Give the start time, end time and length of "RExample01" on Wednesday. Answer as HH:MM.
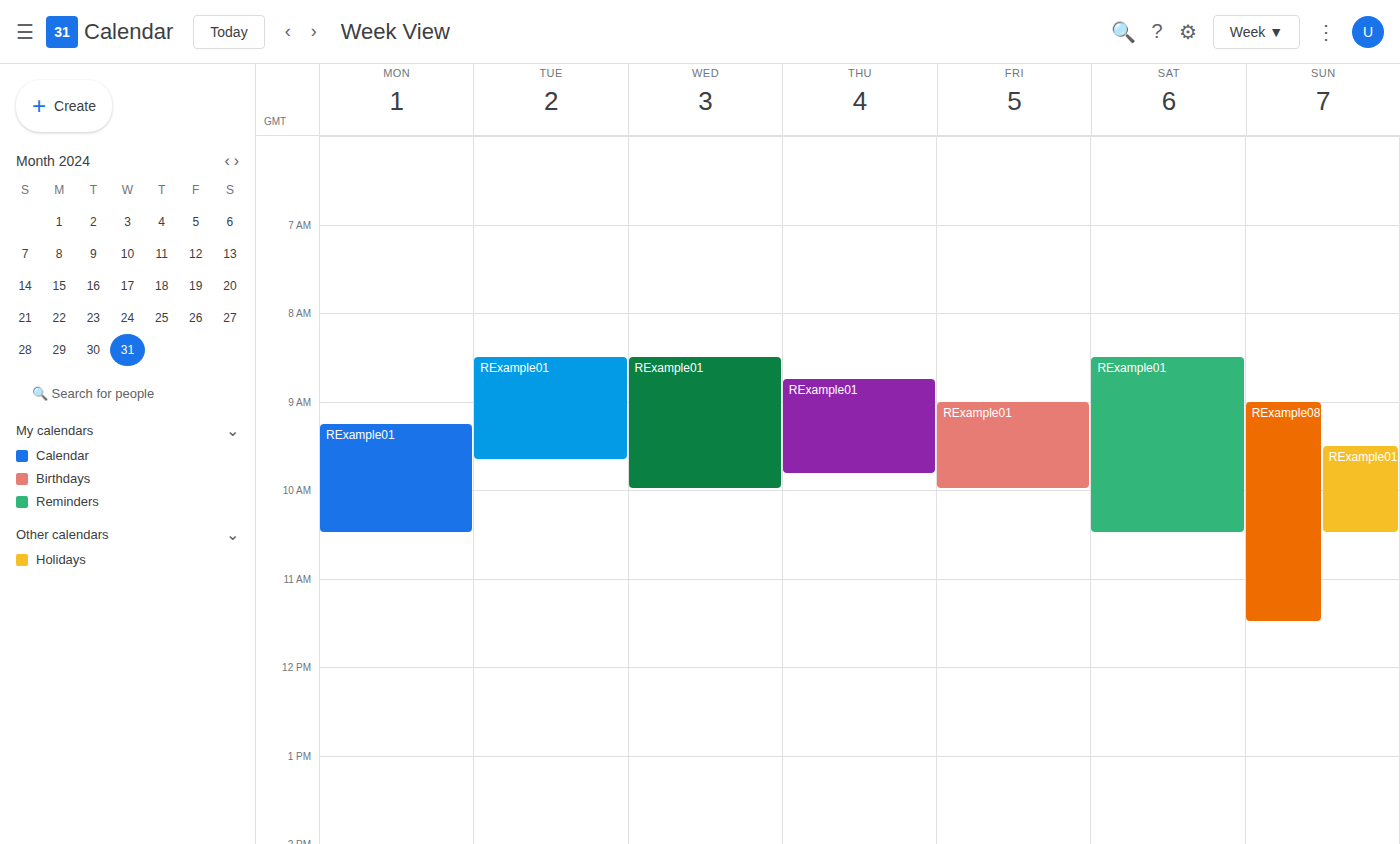
08:30 to 10:00, 1 hour 30 minutes